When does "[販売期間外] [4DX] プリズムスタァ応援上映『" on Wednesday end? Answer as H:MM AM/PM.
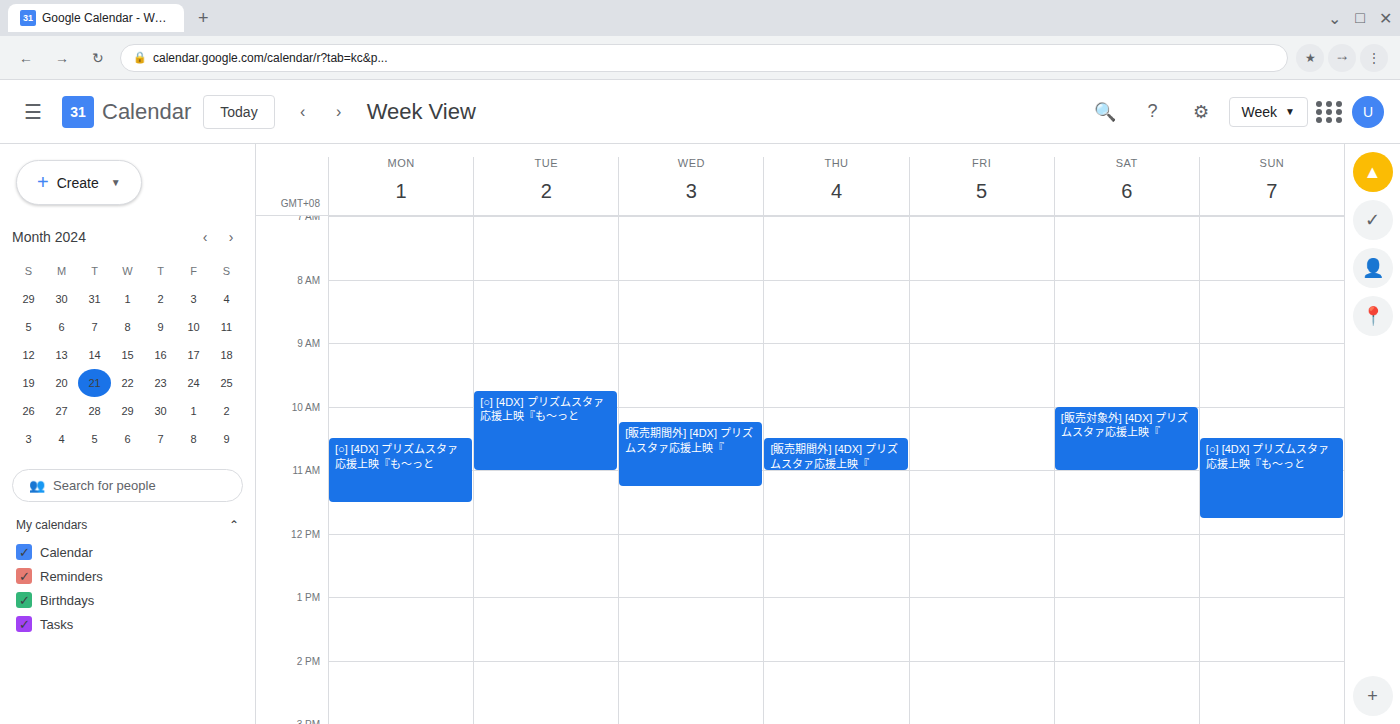
11:15 AM